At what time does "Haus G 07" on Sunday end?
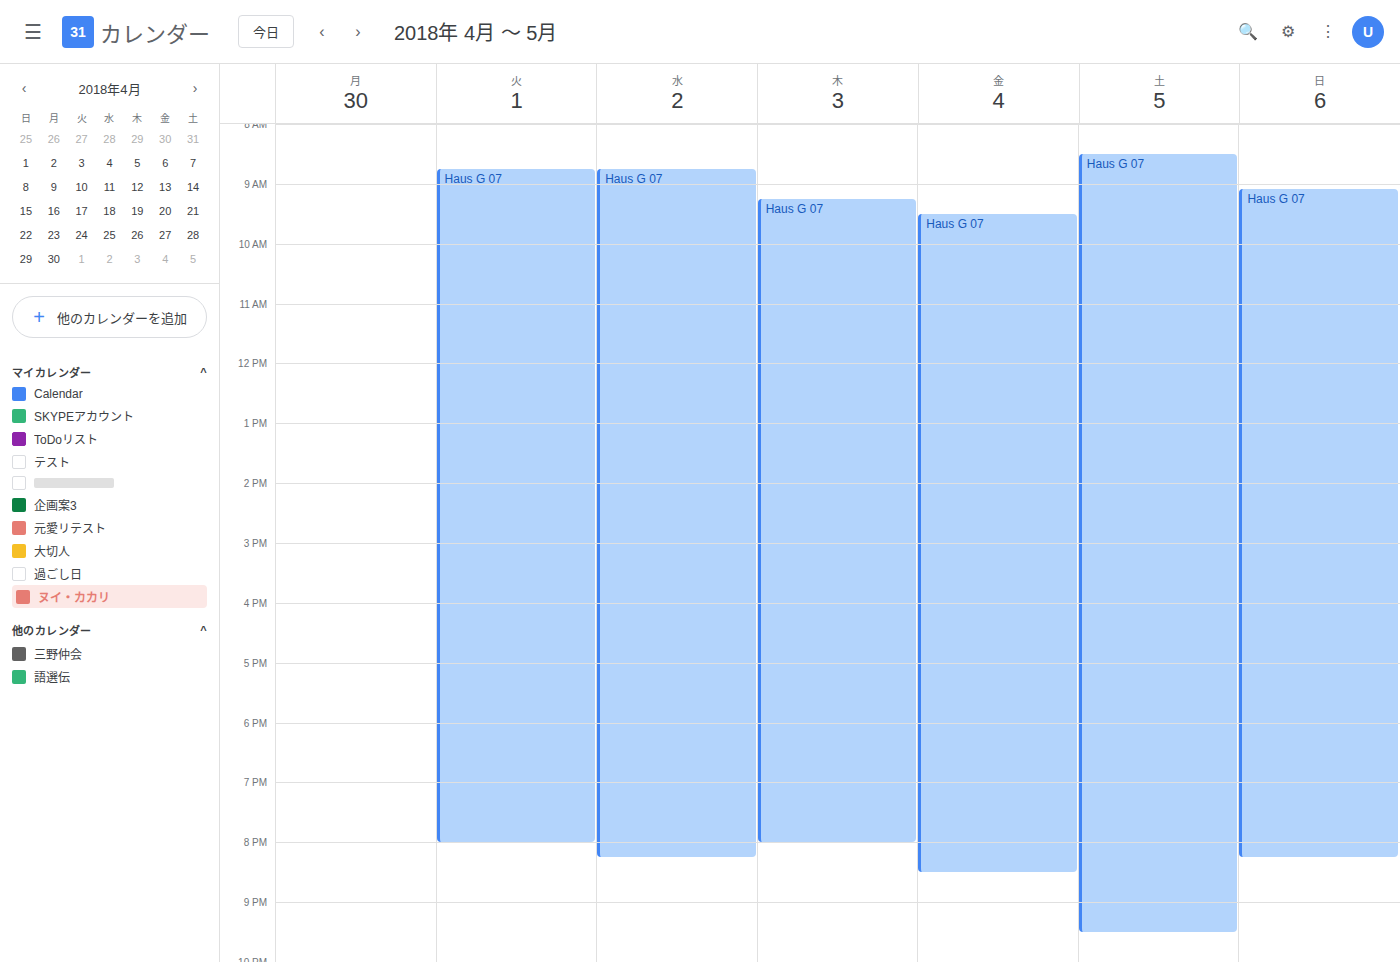
8:15 PM